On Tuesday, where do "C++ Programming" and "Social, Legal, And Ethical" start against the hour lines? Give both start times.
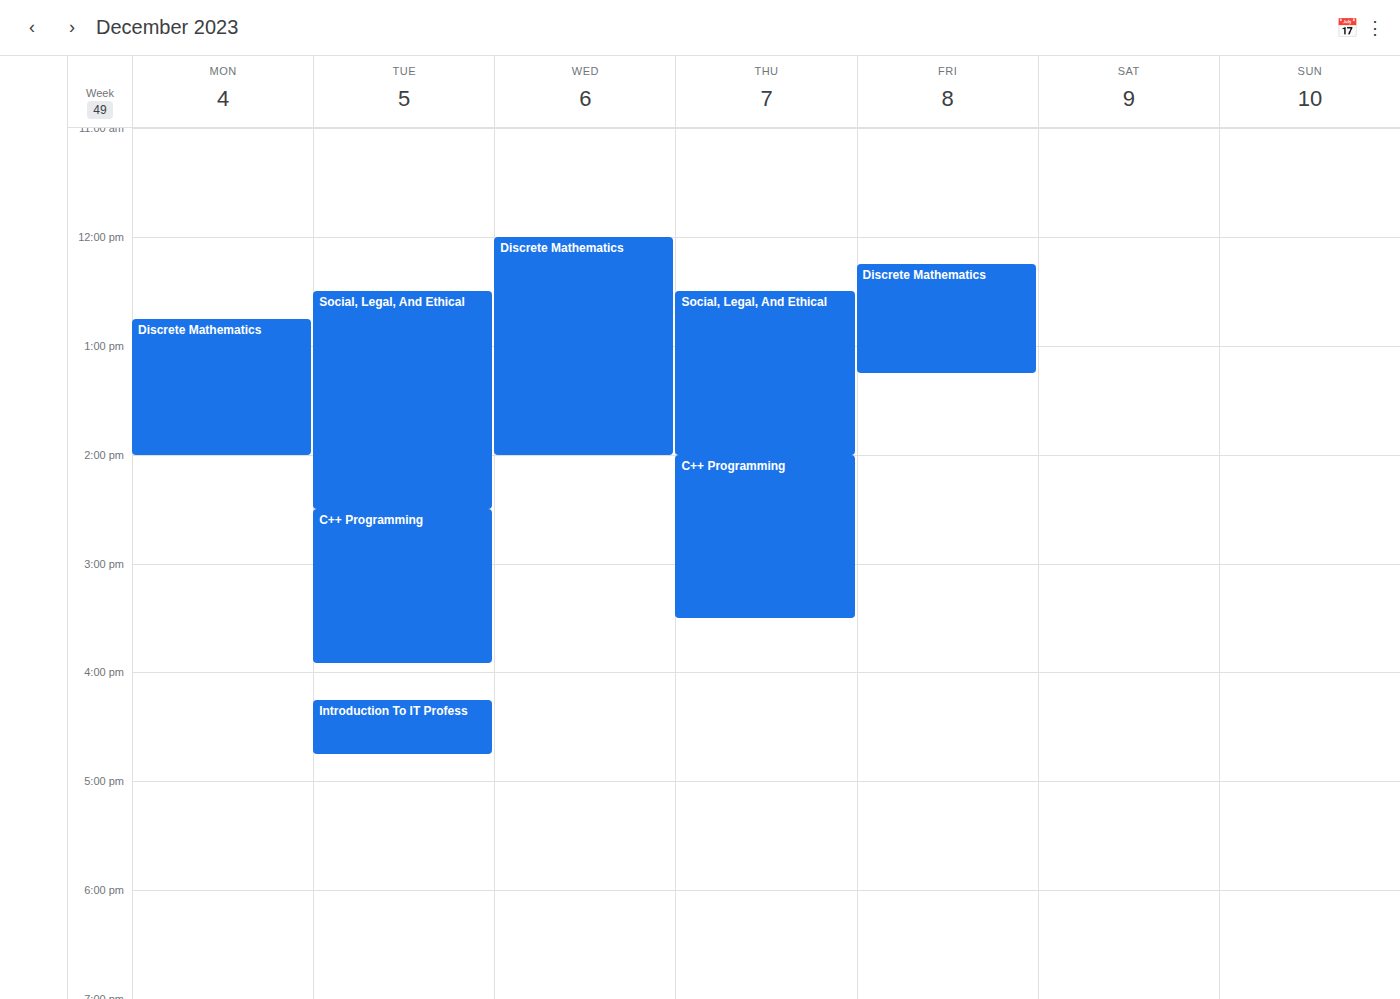
"C++ Programming": 2:30 PM, halfway between the 2 PM and 3 PM lines. "Social, Legal, And Ethical": 12:30 PM, halfway between the 12 PM and 1 PM lines.